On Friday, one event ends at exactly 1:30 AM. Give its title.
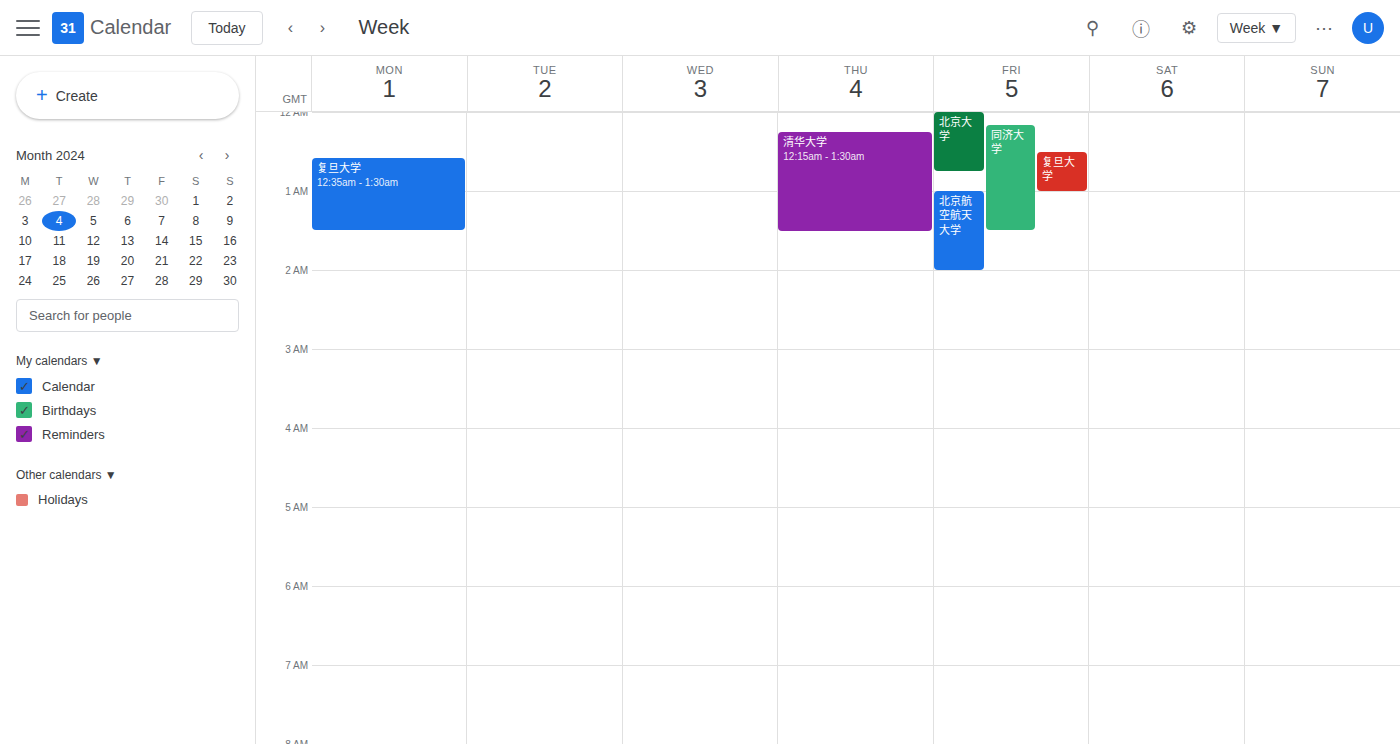
"同济大学"